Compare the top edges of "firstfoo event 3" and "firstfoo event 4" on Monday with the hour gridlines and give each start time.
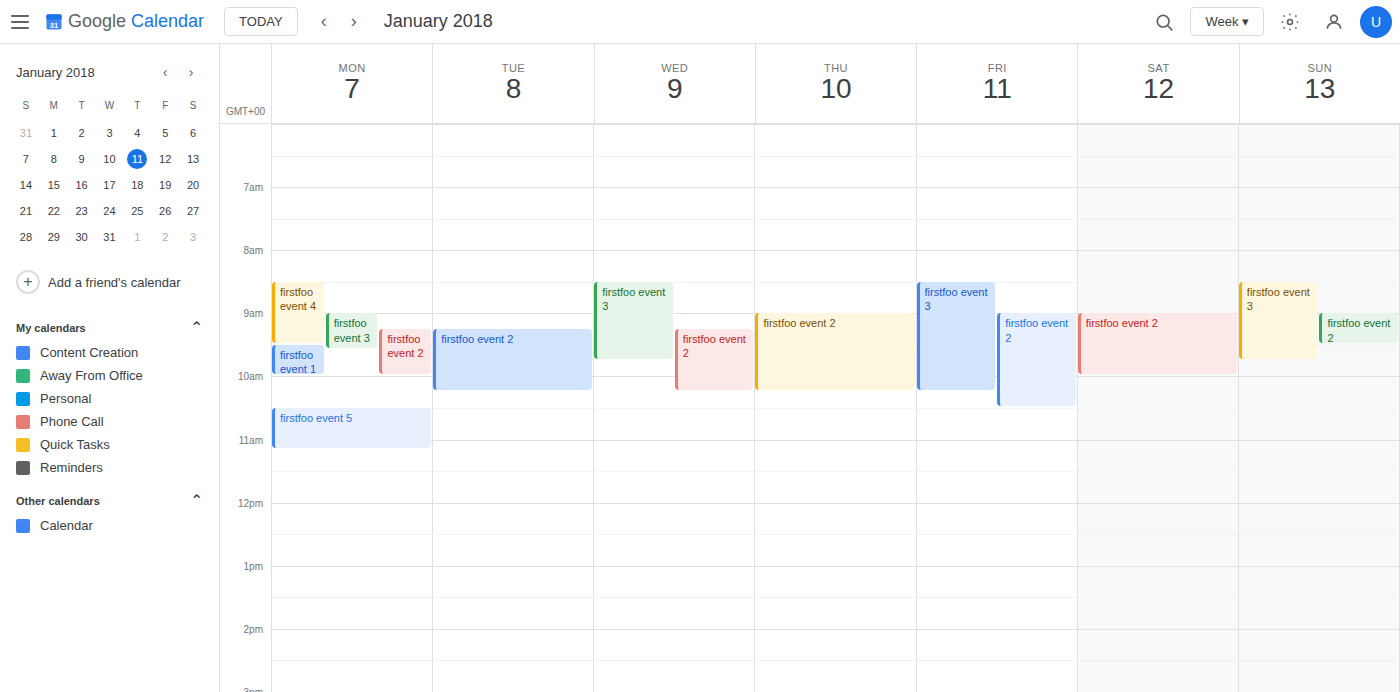
"firstfoo event 3": 9:00 AM, exactly on the 9 AM line. "firstfoo event 4": 8:30 AM, halfway between the 8 AM and 9 AM lines.